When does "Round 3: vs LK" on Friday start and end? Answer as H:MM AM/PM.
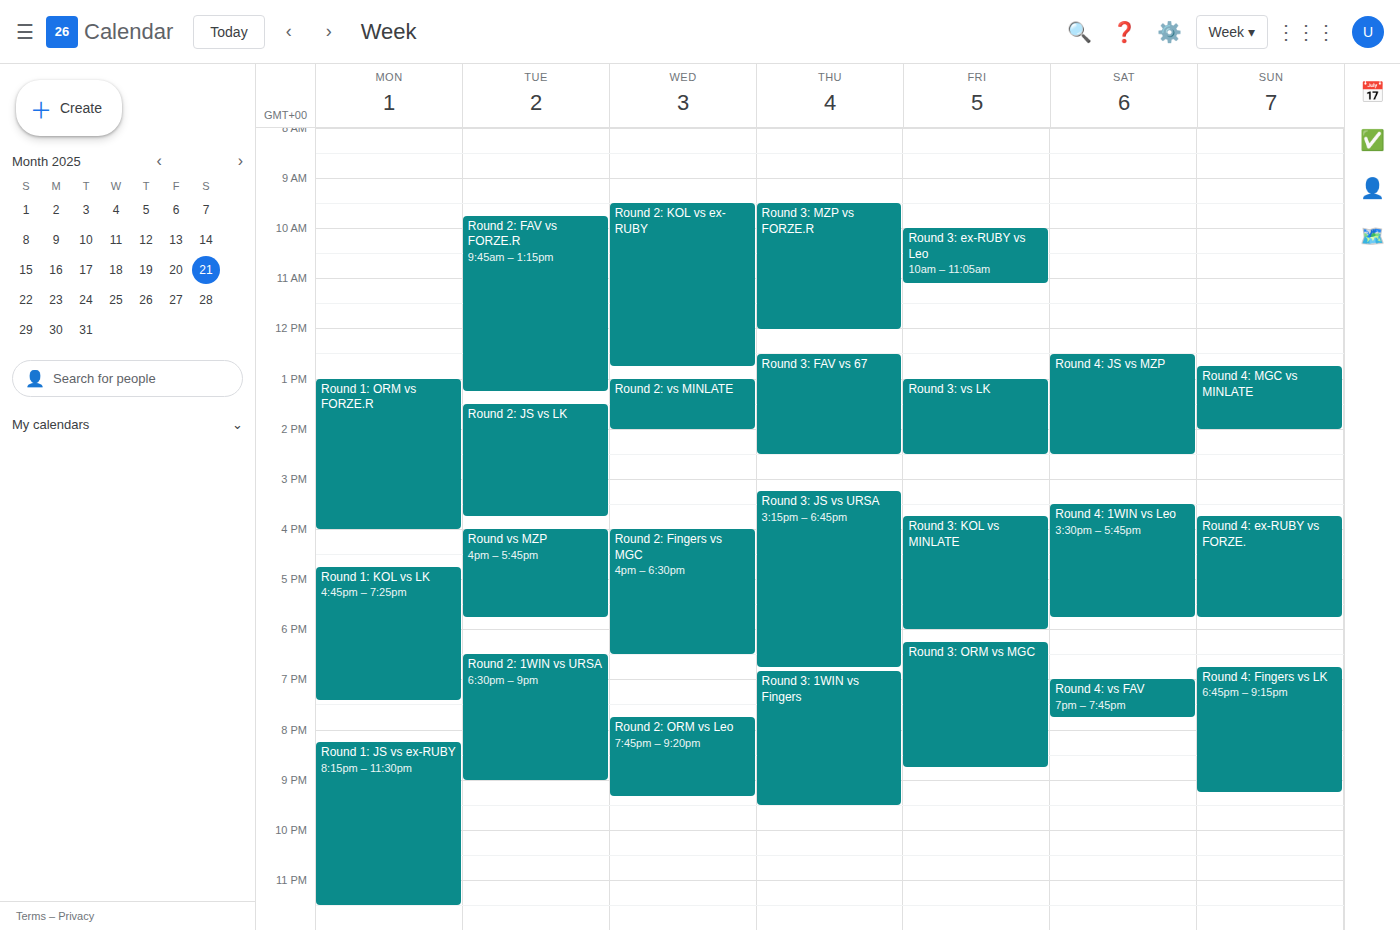
1:00 PM to 2:30 PM